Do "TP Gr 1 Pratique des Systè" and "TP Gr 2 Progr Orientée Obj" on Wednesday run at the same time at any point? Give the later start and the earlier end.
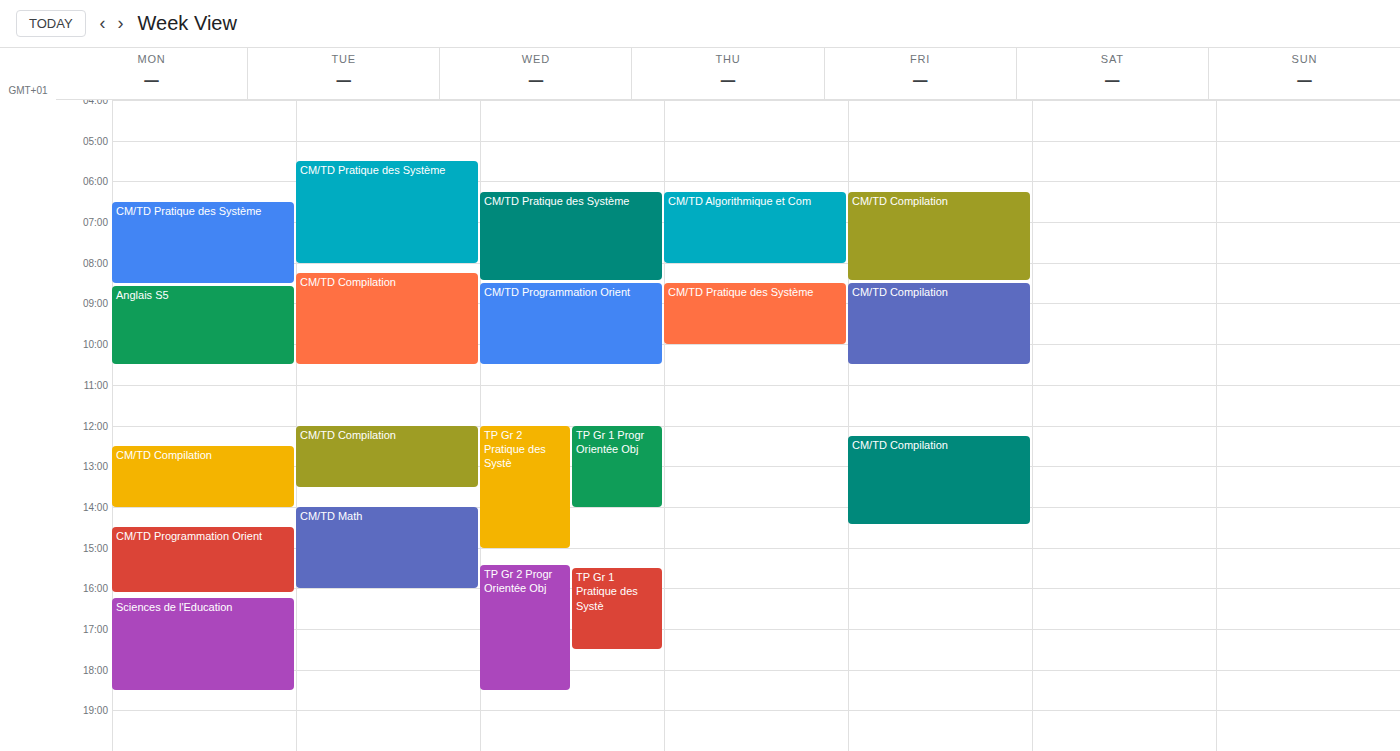
"TP Gr 1 Pratique des Systè" runs 3:30 PM to 5:30 PM, inside "TP Gr 2 Progr Orientée Obj" -- they overlap.